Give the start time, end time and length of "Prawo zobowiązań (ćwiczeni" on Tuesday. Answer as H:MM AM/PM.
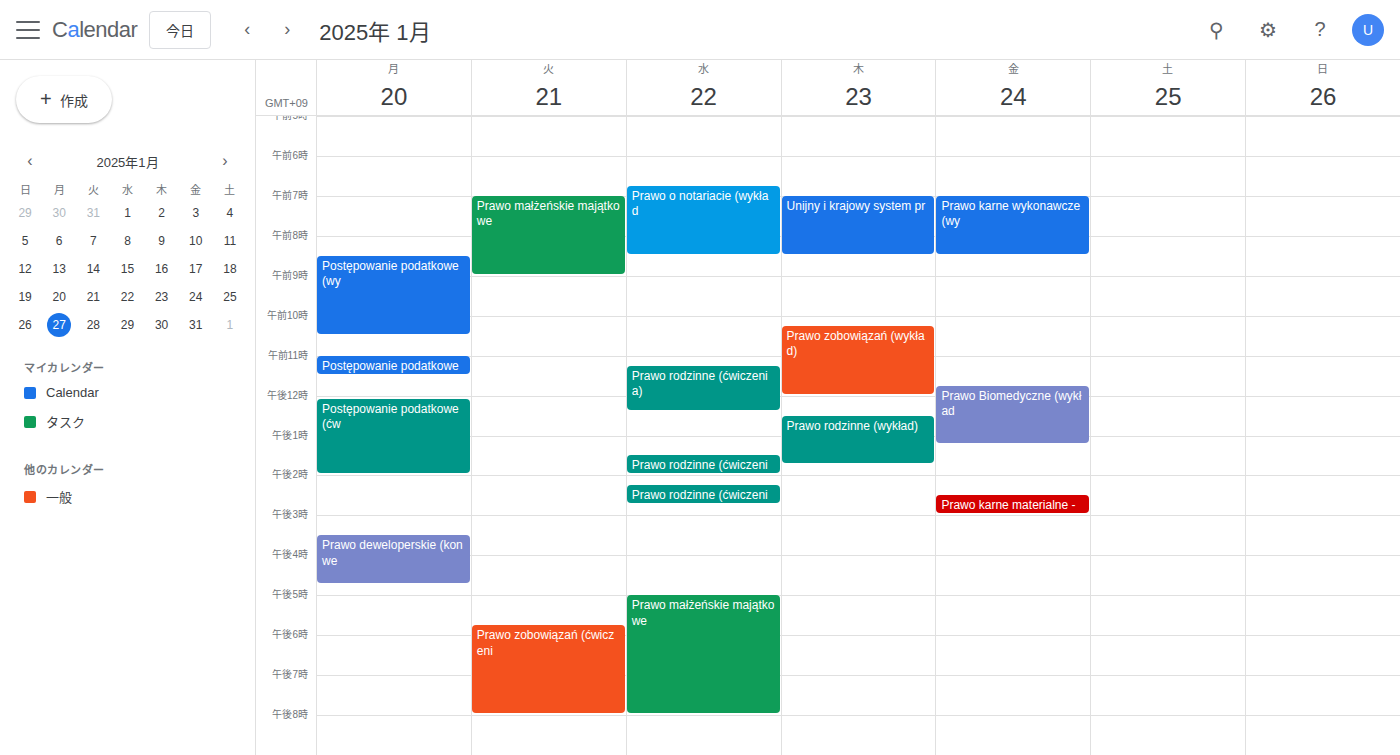
5:45 PM to 8:00 PM, 2 hours 15 minutes